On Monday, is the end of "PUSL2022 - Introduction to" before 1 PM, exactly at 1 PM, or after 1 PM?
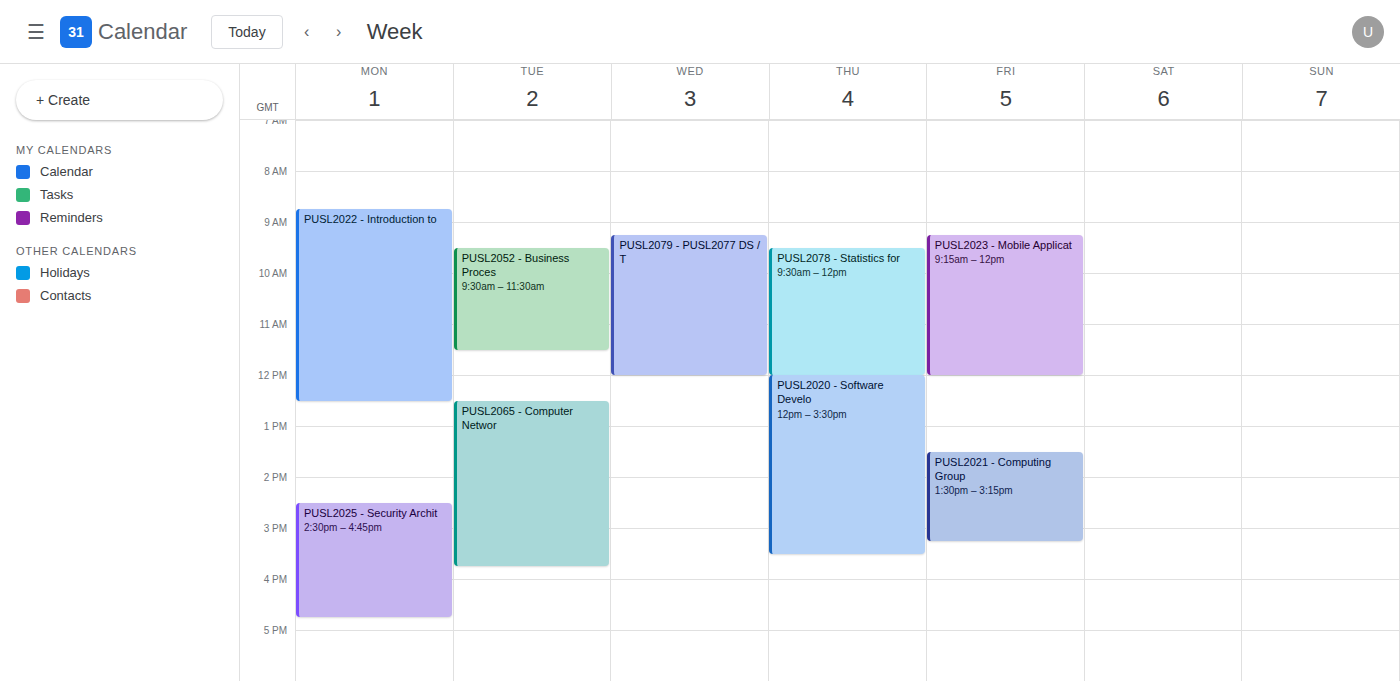
12:30 PM -- before 1 PM, 30 minutes above the 1 PM line.